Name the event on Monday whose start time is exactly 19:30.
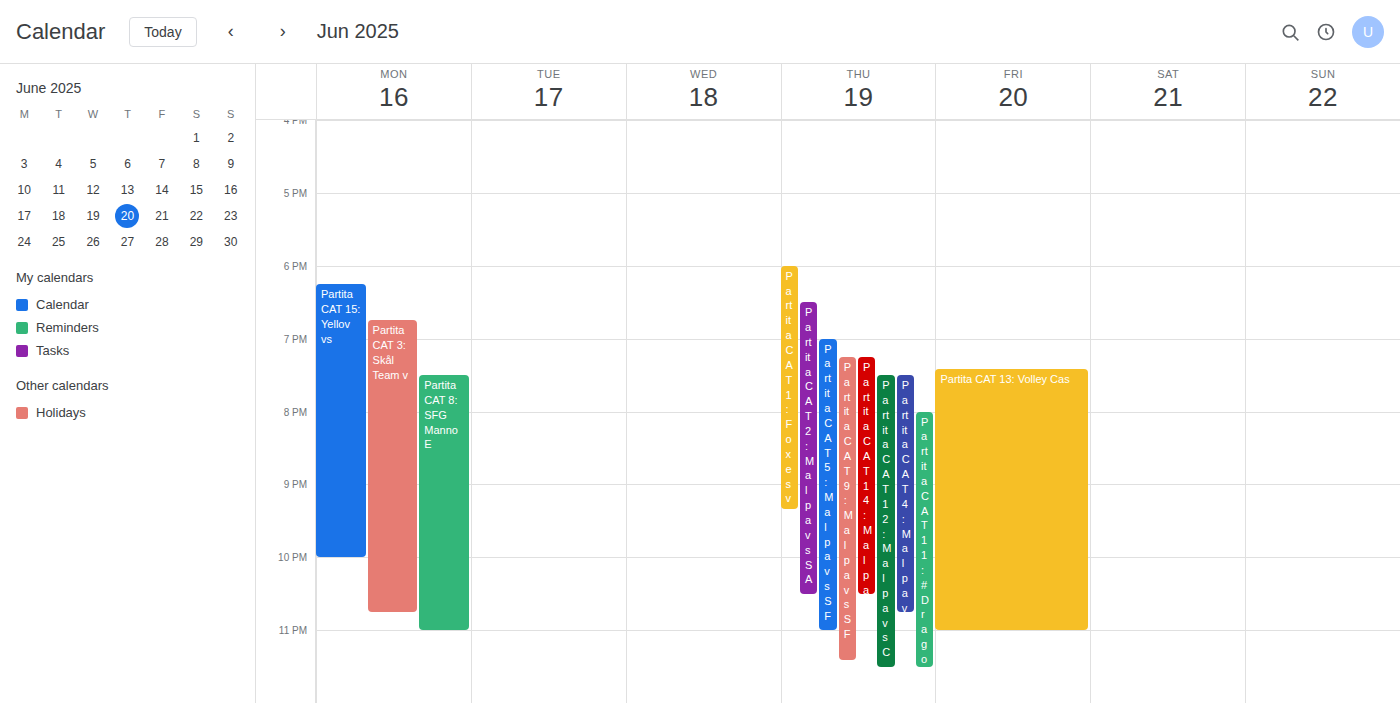
"Partita CAT 8: SFG Manno E"